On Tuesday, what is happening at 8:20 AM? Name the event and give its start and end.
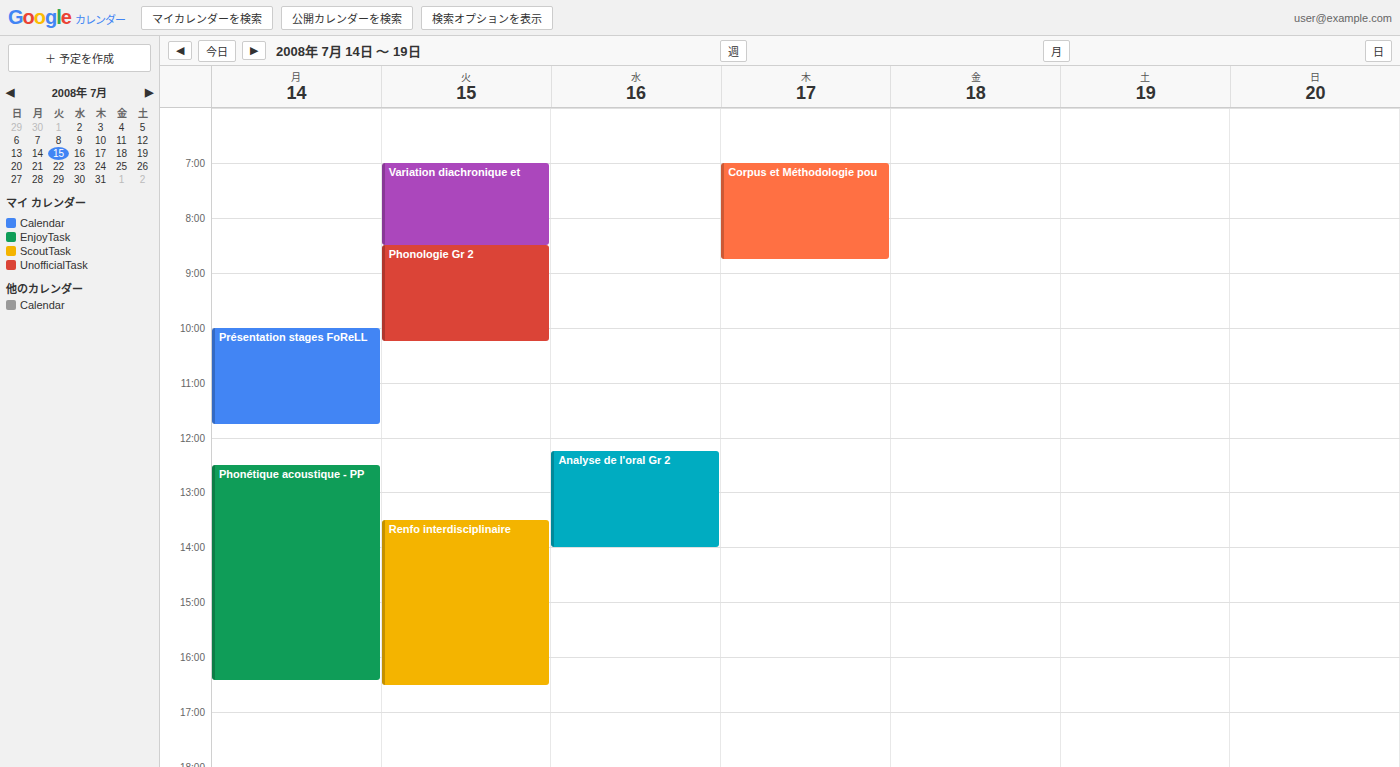
"Variation diachronique et", 7:00 AM to 8:30 AM